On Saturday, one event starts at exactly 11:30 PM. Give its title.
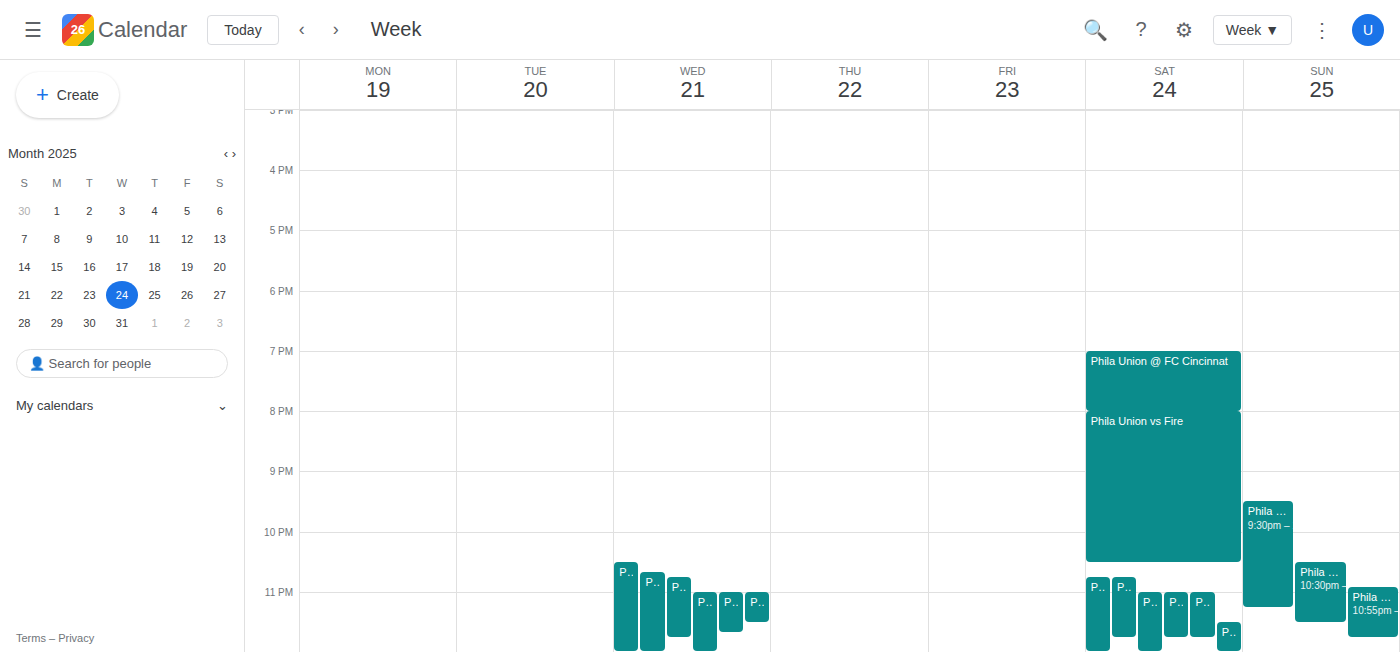
"Phila Union @ CF Montréal"